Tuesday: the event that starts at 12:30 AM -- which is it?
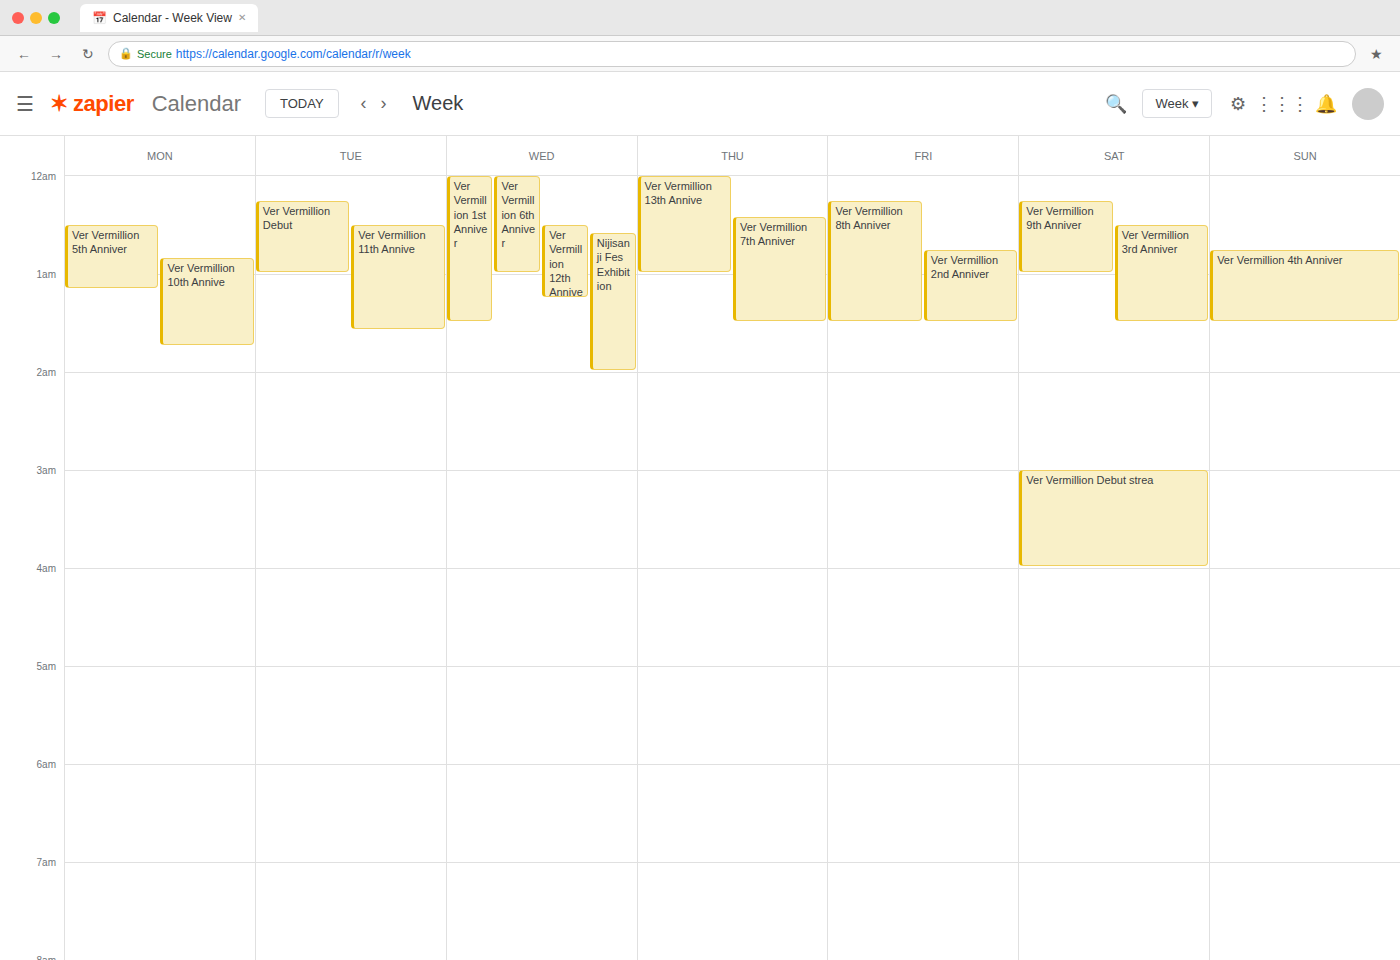
"Ver Vermillion 11th Annive"